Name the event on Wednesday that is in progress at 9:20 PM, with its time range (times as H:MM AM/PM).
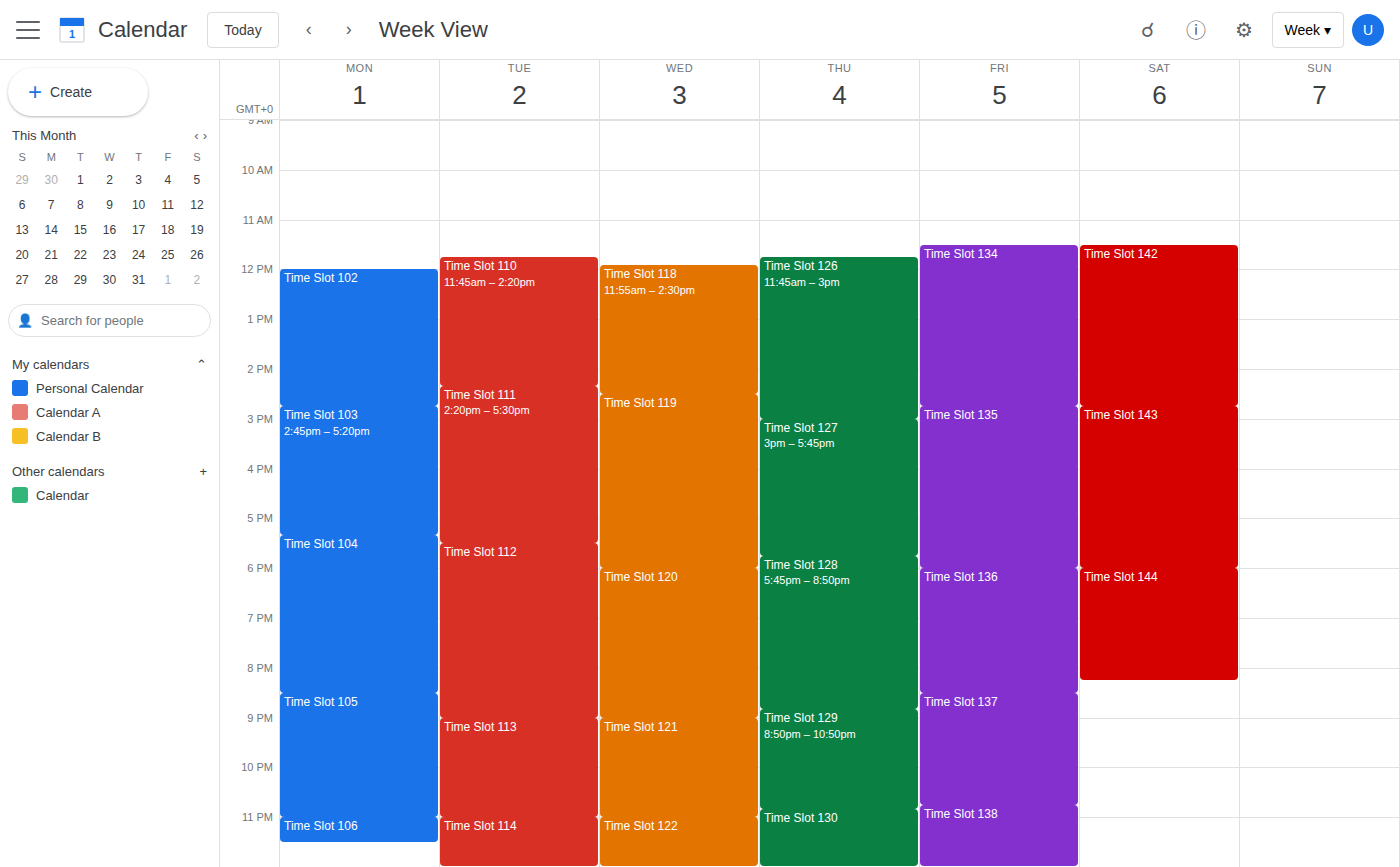
"Time Slot 121", 9:00 PM to 11:00 PM